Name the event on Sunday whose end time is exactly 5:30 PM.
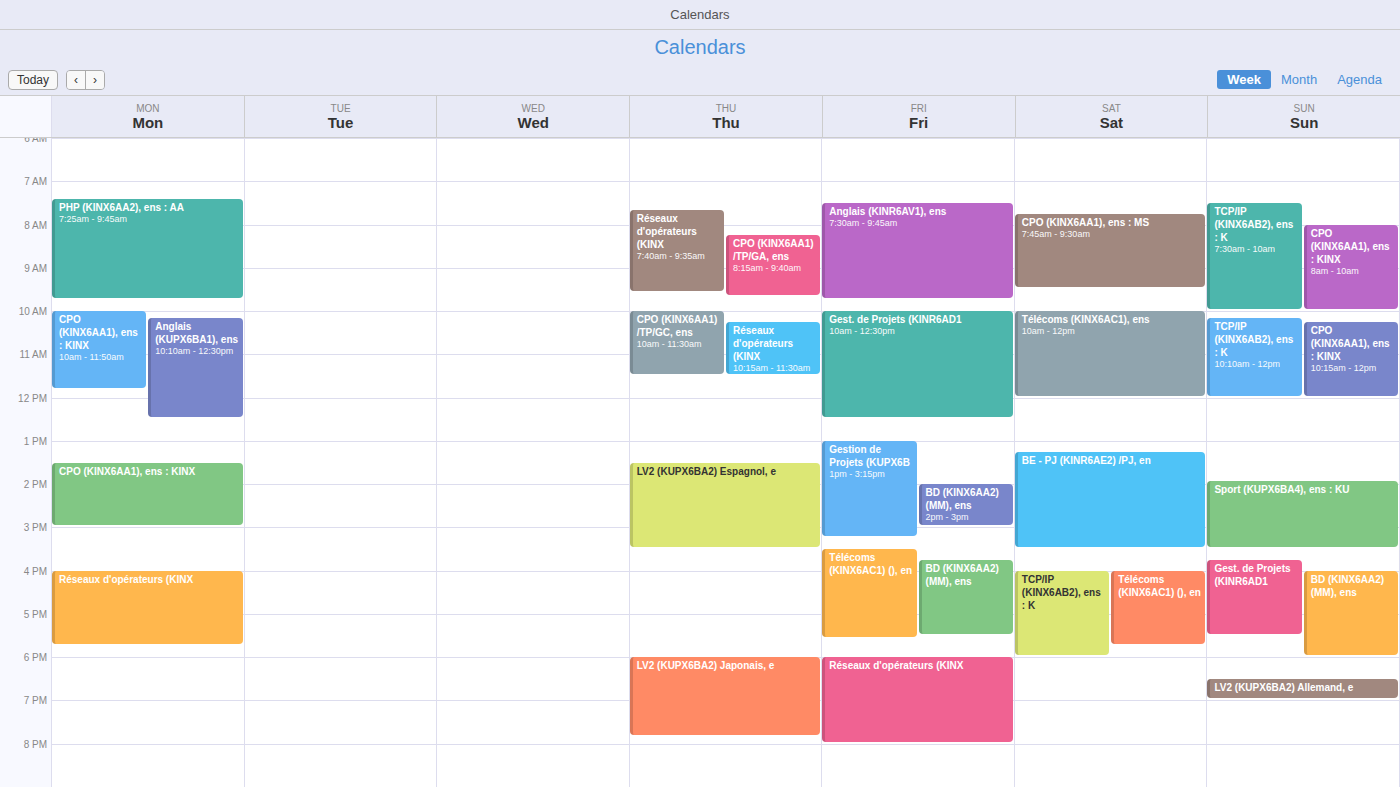
"Gest. de Projets (KINR6AD1"